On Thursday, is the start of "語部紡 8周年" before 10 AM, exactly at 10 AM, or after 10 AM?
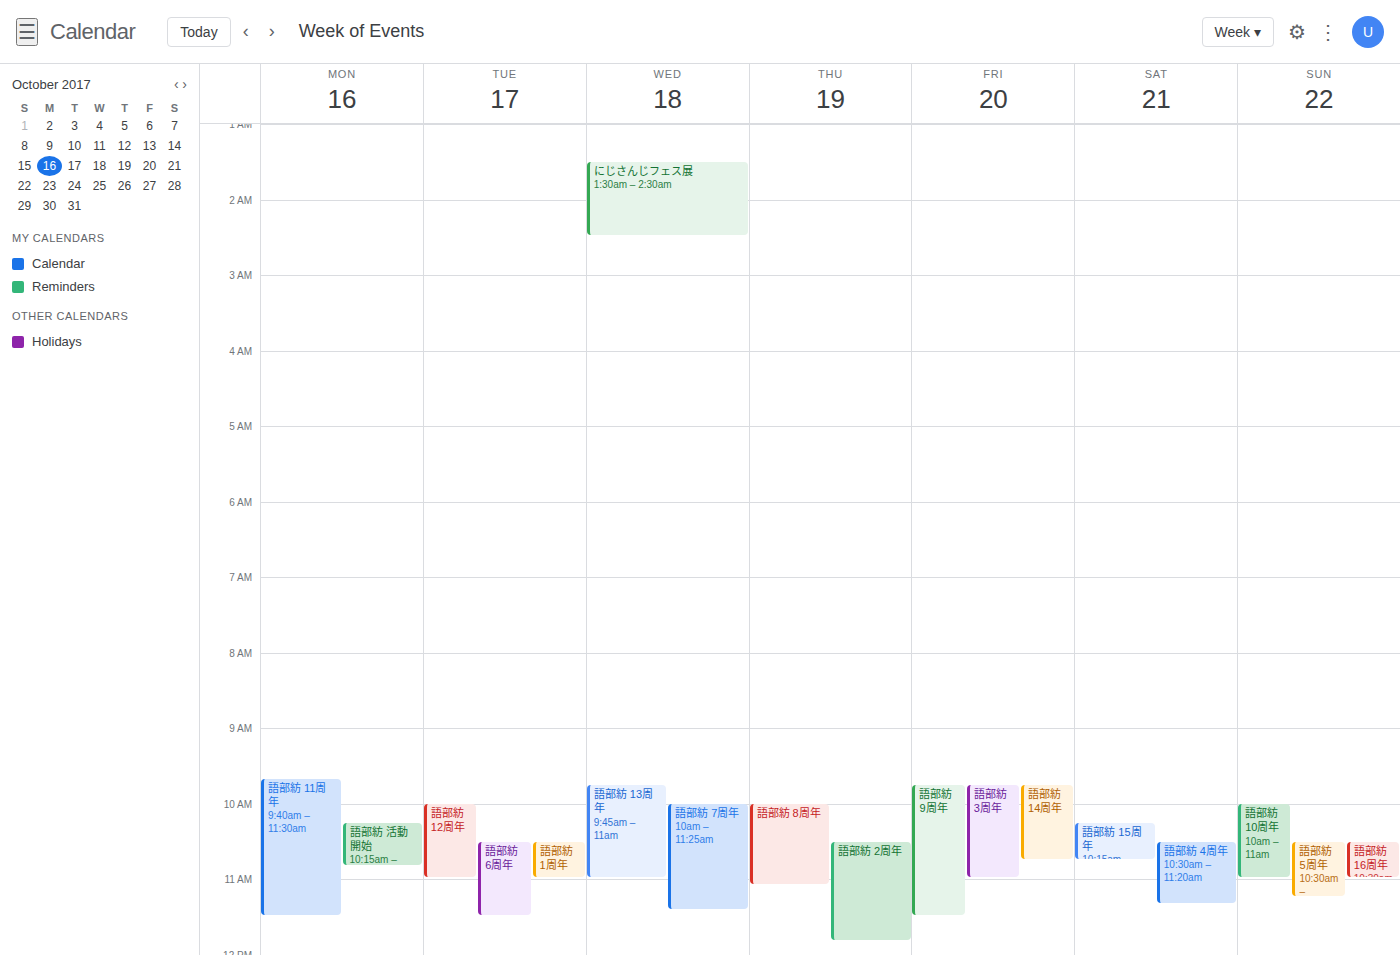
10:00 AM -- exactly at 10 AM, on the 10 AM line.